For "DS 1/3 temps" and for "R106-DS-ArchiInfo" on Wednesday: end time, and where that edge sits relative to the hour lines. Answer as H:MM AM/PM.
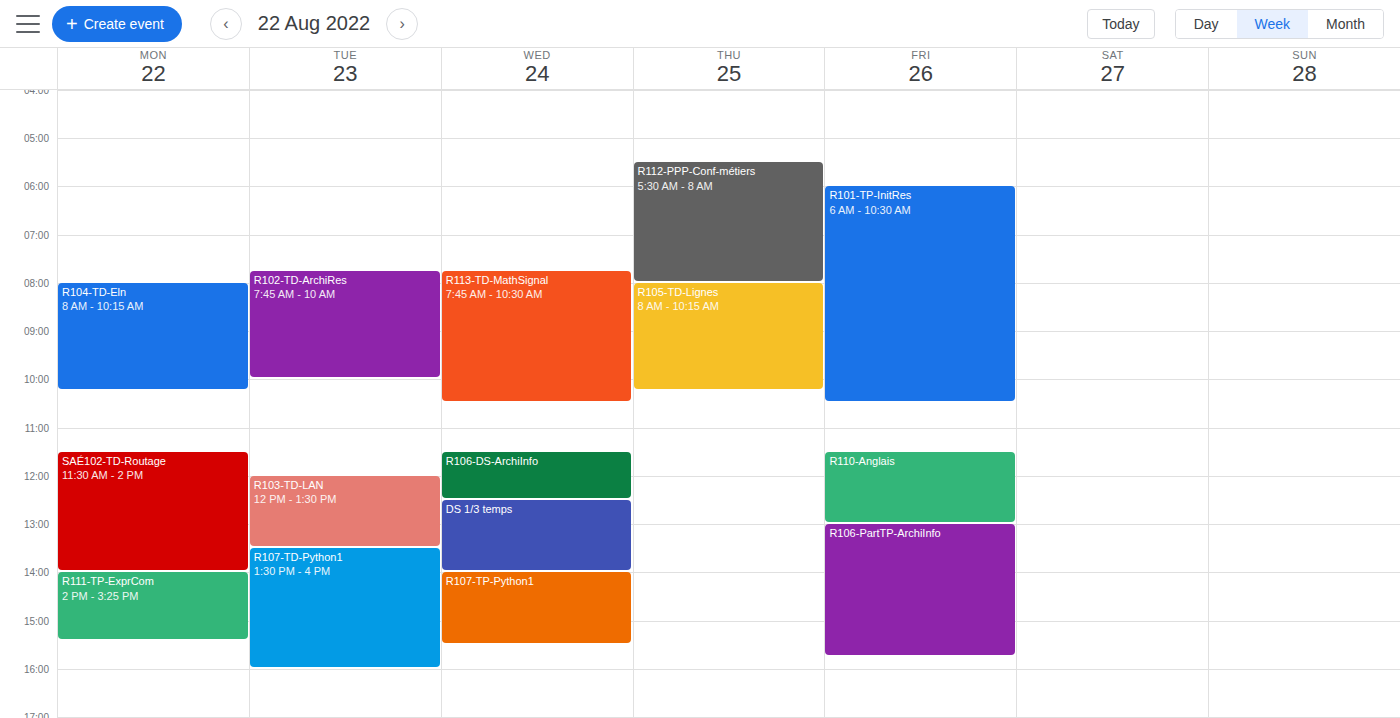
"DS 1/3 temps": 2:00 PM, exactly on the 2 PM line. "R106-DS-ArchiInfo": 12:30 PM, halfway between the 12 PM and 1 PM lines.